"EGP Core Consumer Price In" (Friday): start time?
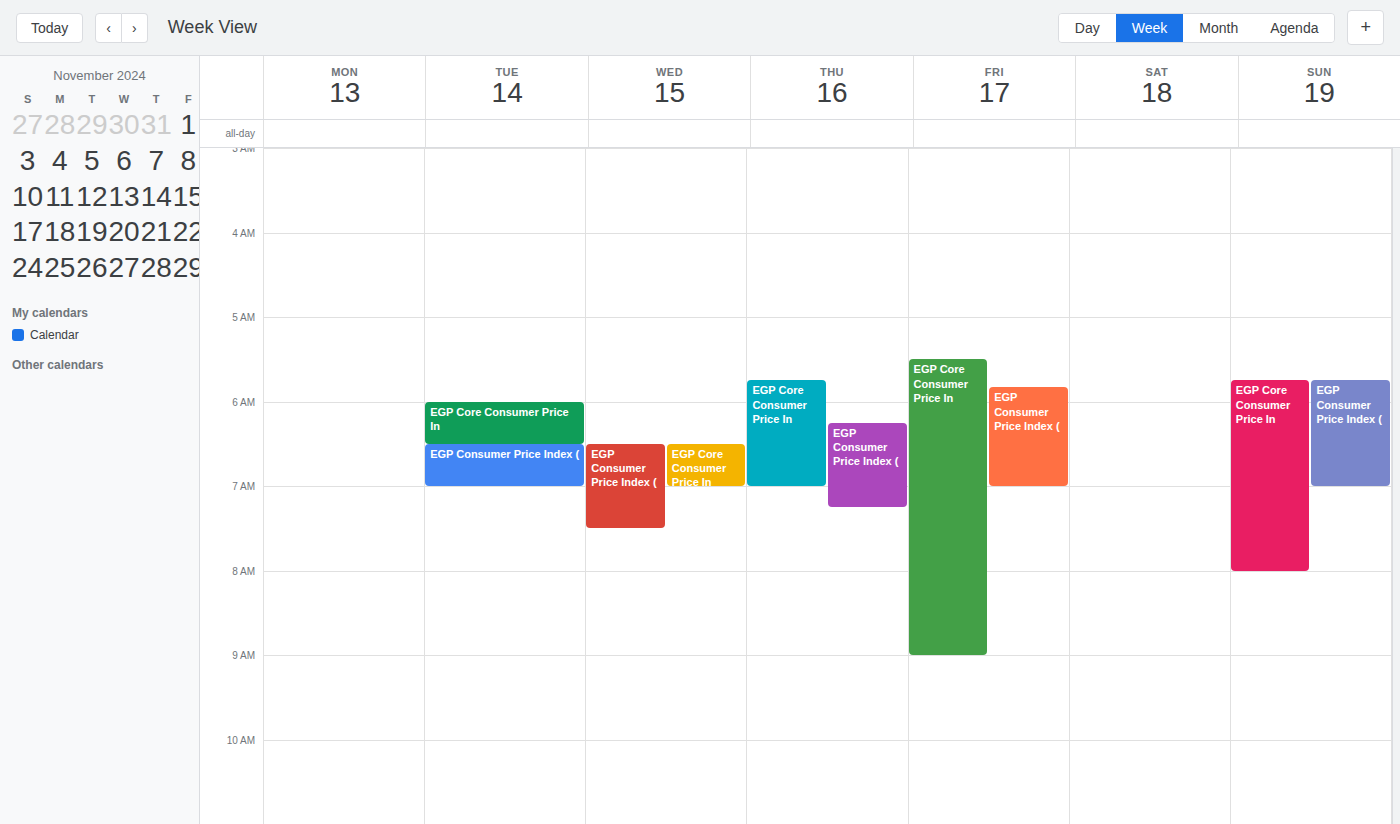
05:30